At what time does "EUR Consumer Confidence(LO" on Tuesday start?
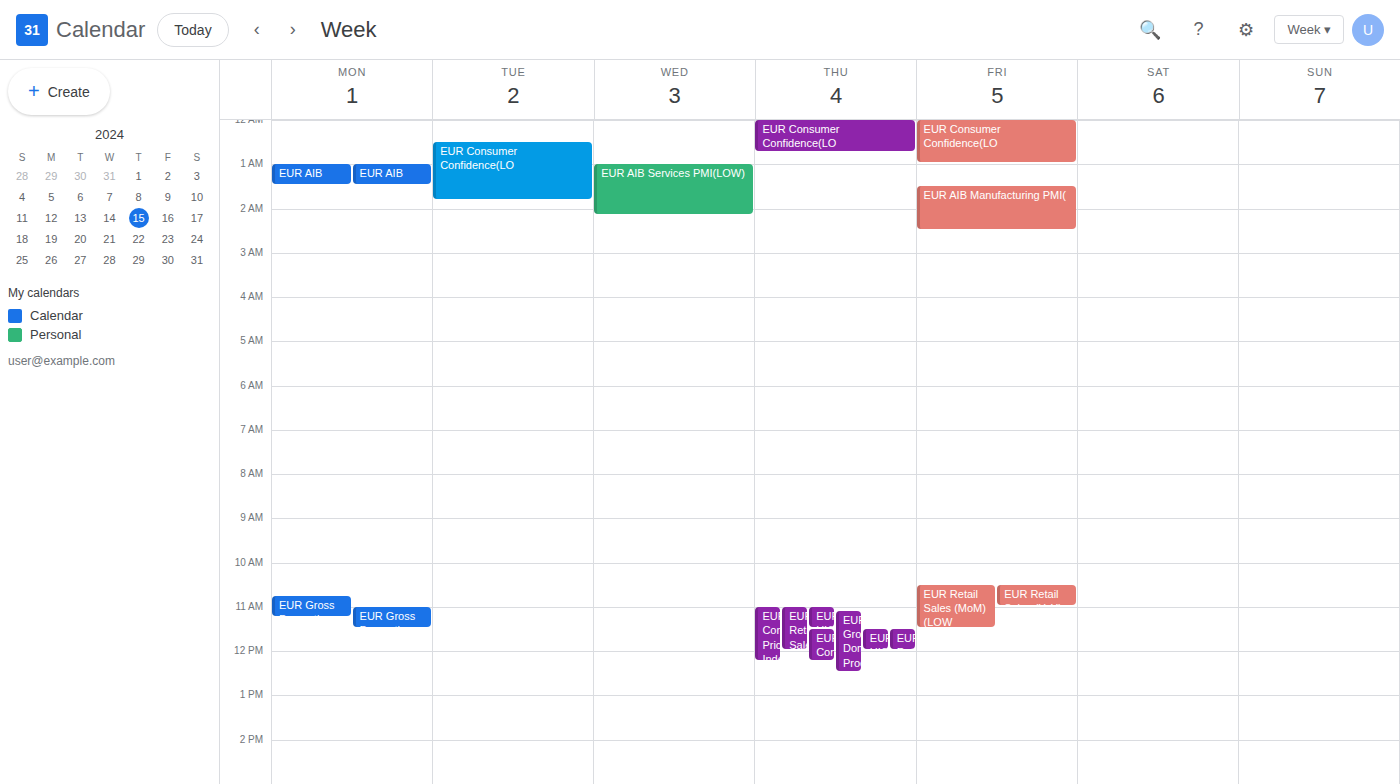
12:30 AM